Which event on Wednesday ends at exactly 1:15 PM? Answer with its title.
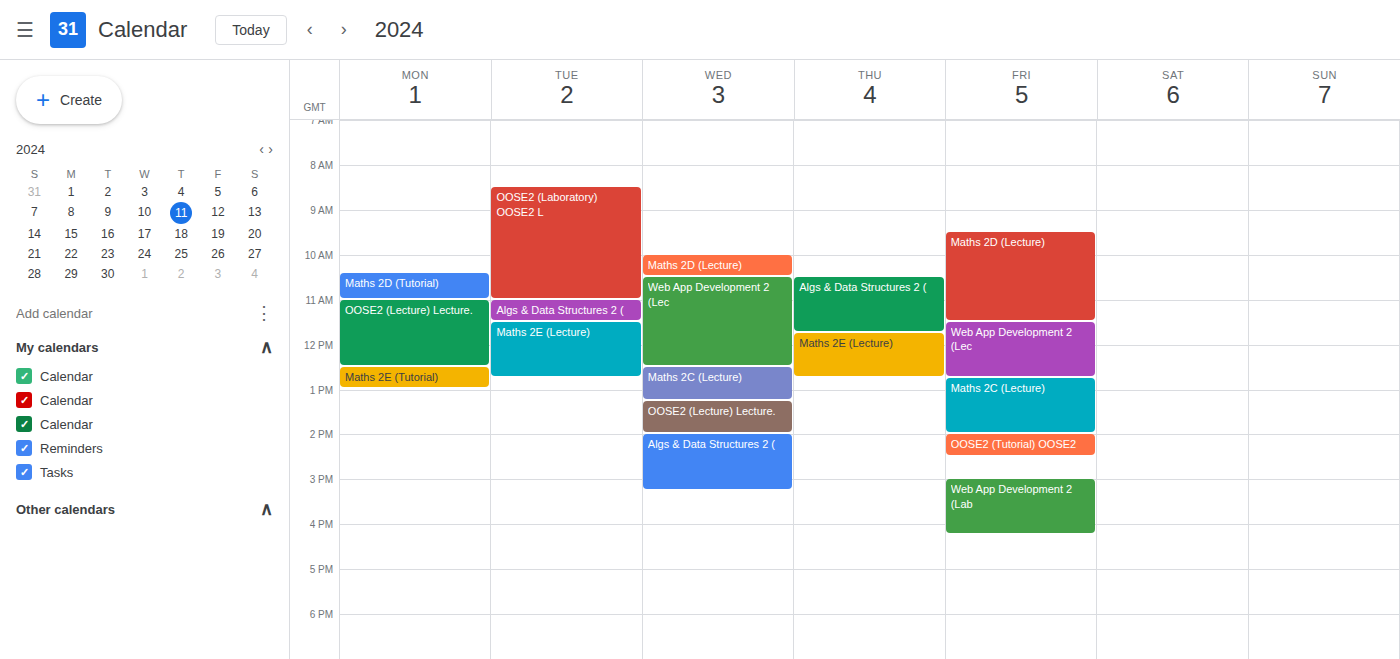
"Maths 2C (Lecture)"